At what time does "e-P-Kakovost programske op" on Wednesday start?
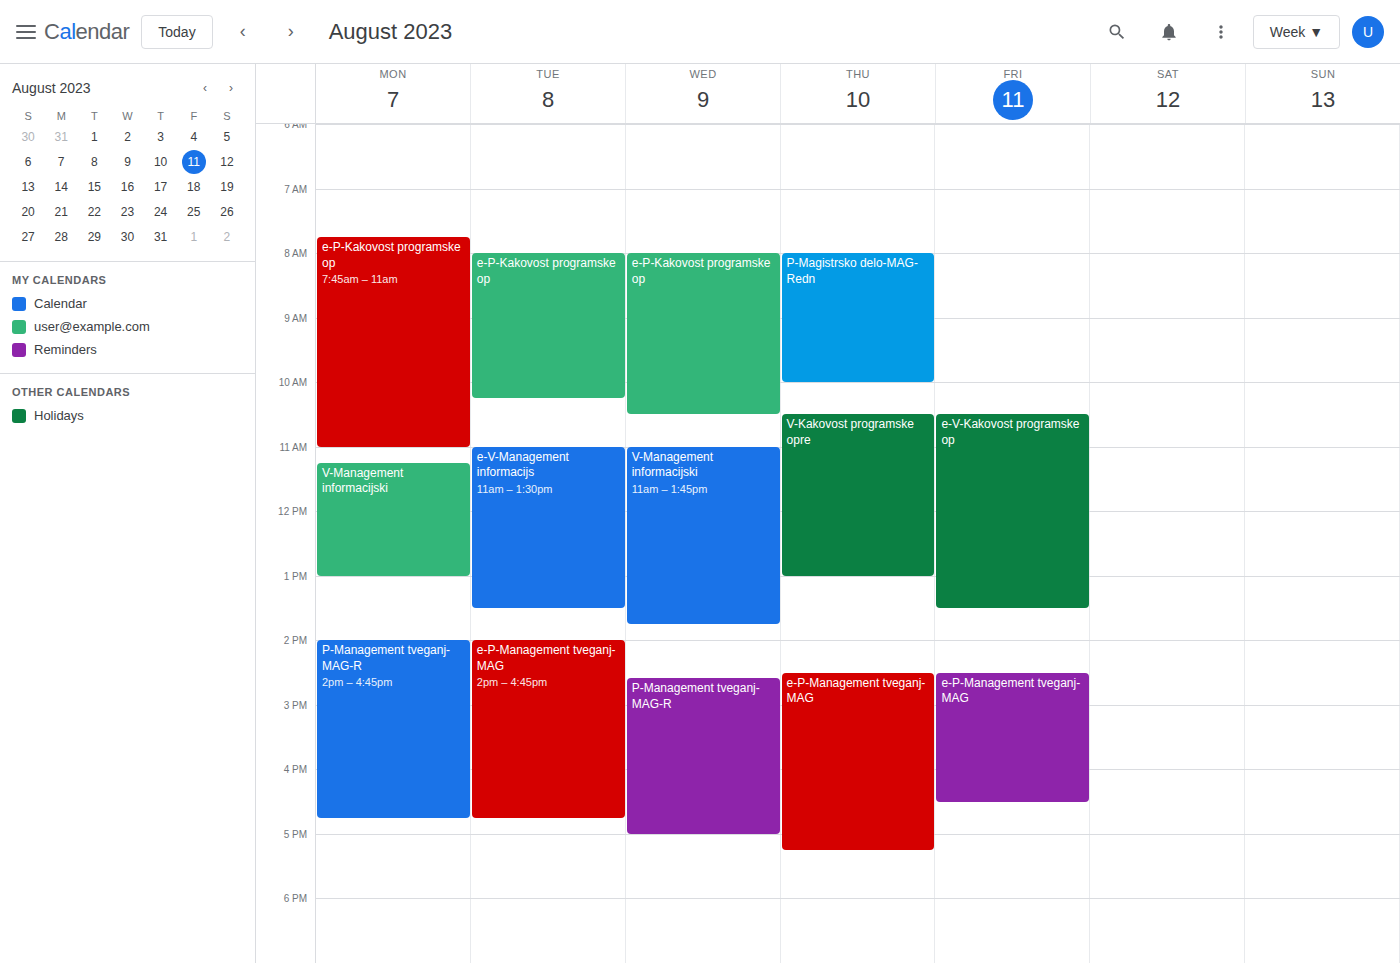
8:00 AM